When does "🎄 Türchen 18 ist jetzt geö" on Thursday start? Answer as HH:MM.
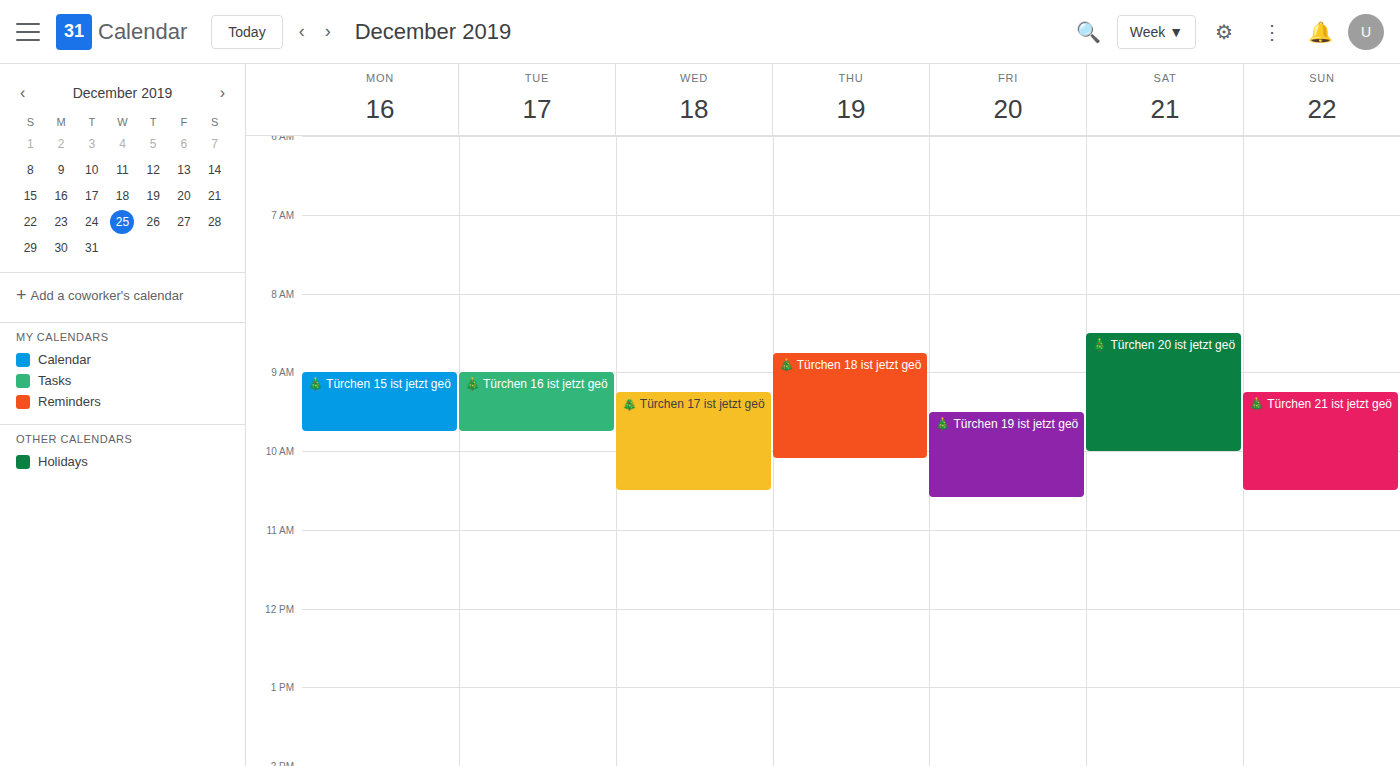
08:45